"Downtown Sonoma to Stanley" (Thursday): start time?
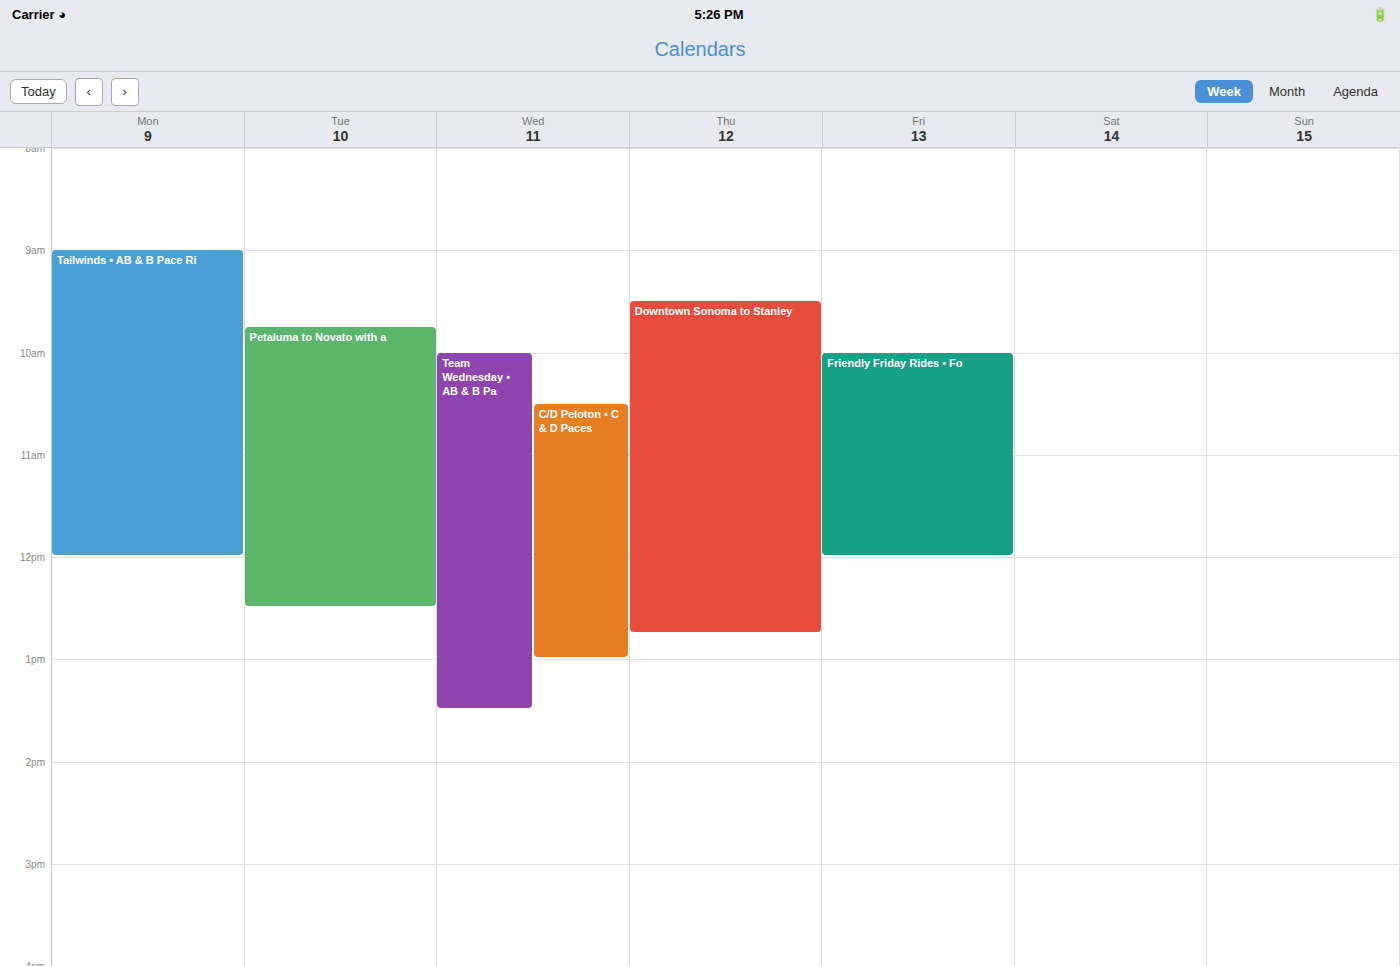
9:30 AM